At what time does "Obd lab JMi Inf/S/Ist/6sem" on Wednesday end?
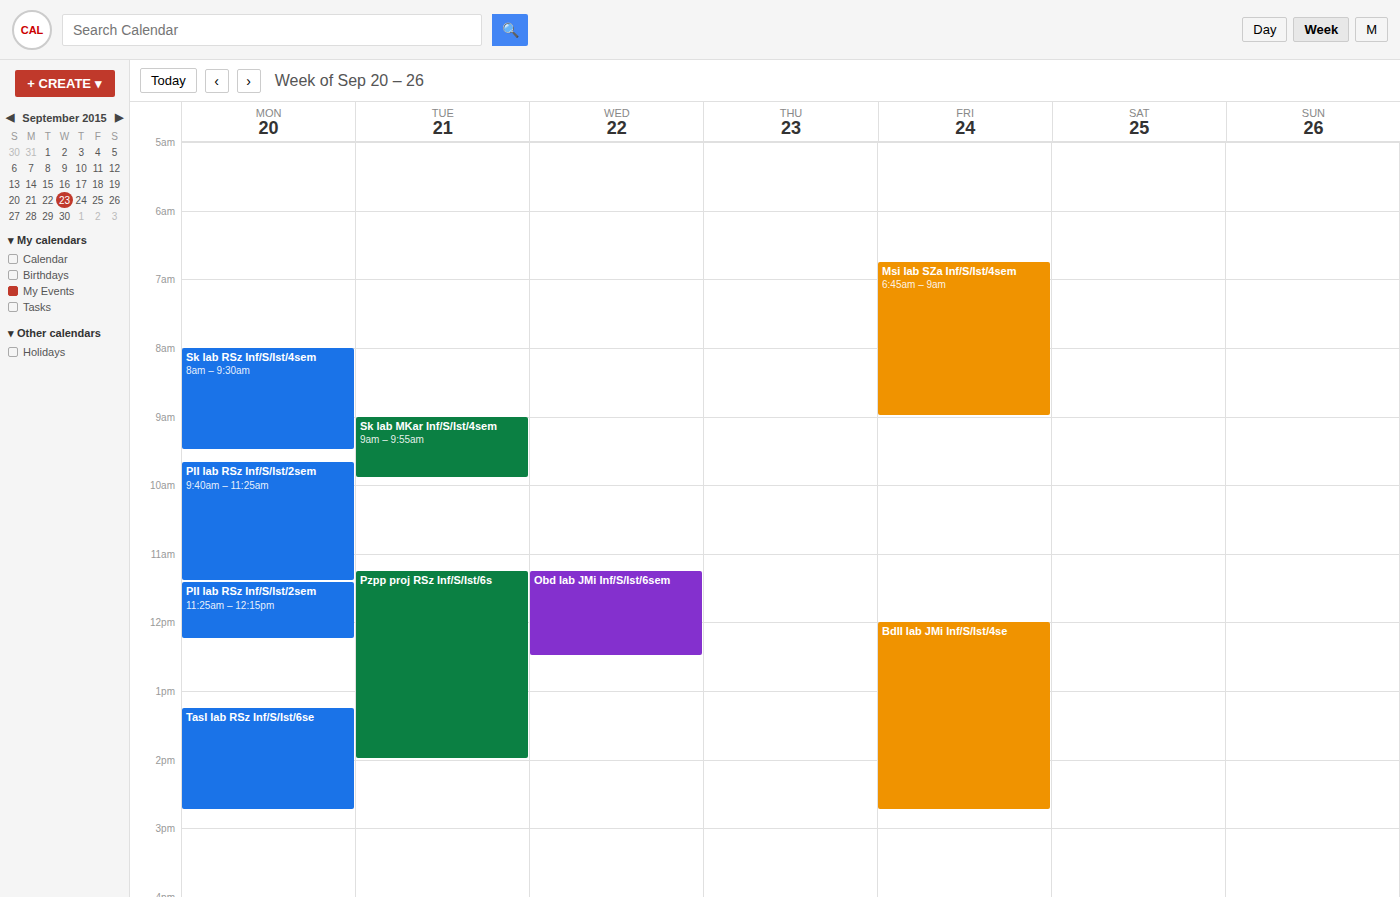
12:30 PM